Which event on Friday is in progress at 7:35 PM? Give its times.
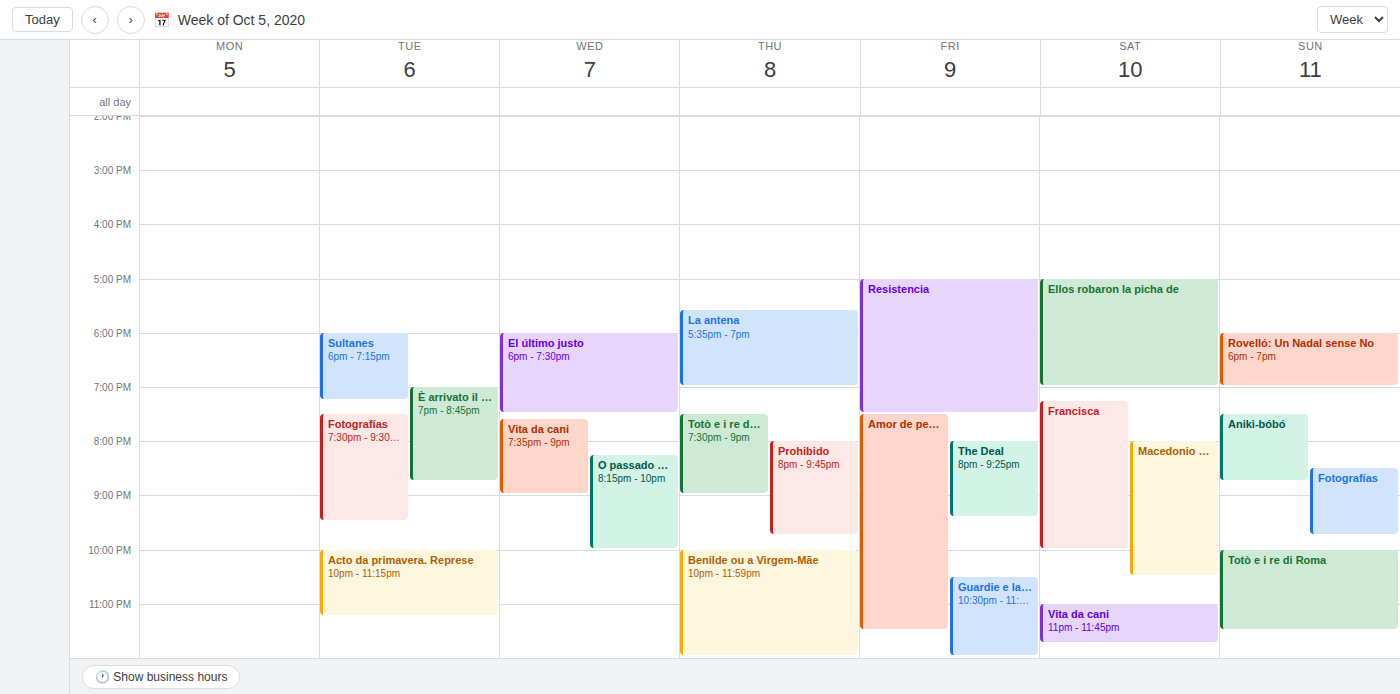
"Amor de perdição- Memória", 7:30 PM to 11:30 PM